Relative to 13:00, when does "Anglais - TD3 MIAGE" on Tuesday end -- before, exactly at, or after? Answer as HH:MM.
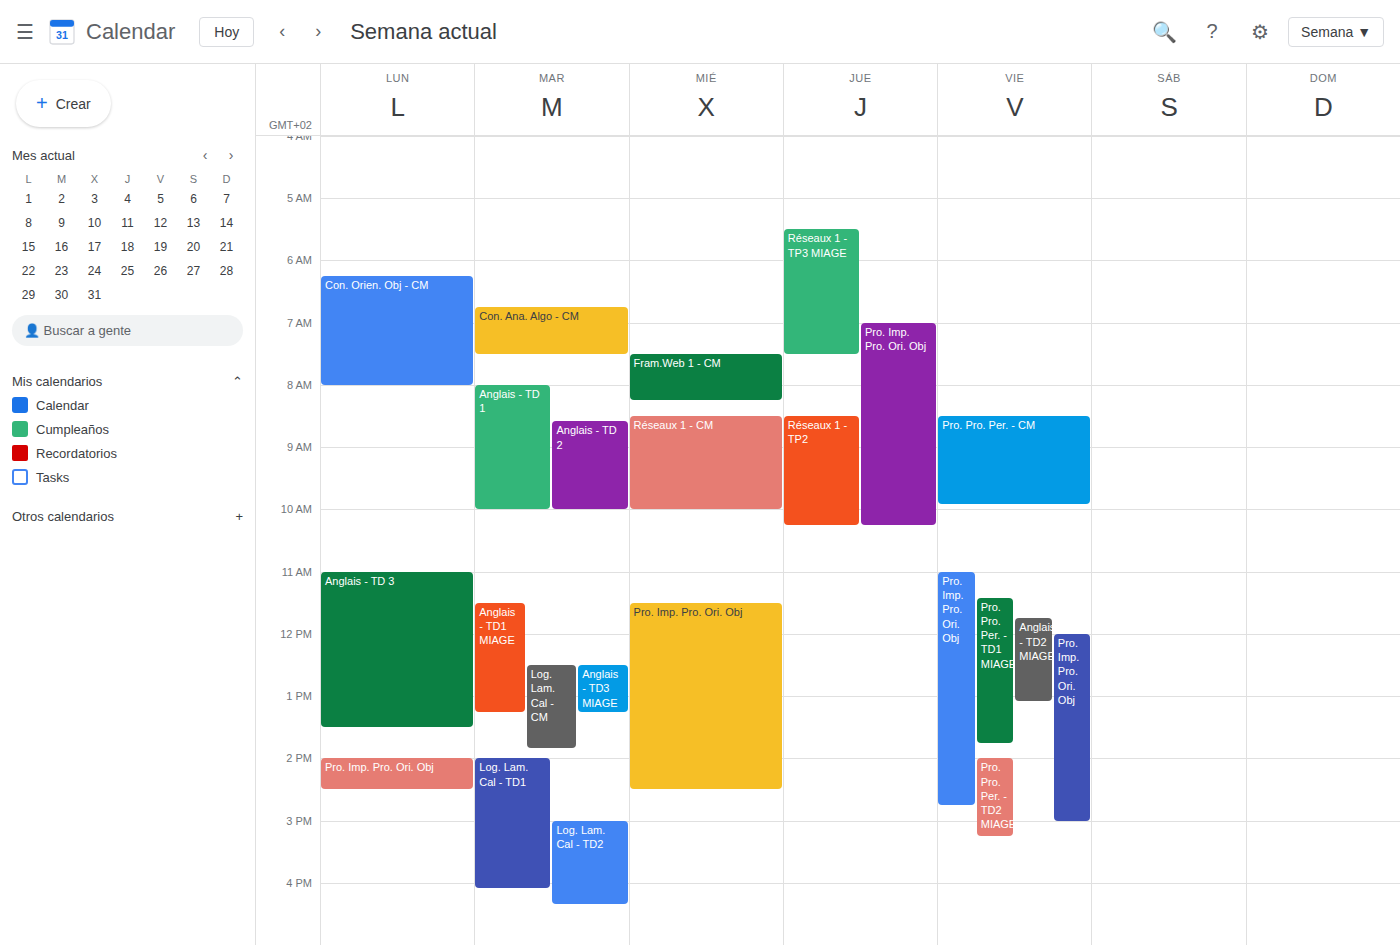
13:15 -- after 13:00, 15 minutes below the 13:00 line.